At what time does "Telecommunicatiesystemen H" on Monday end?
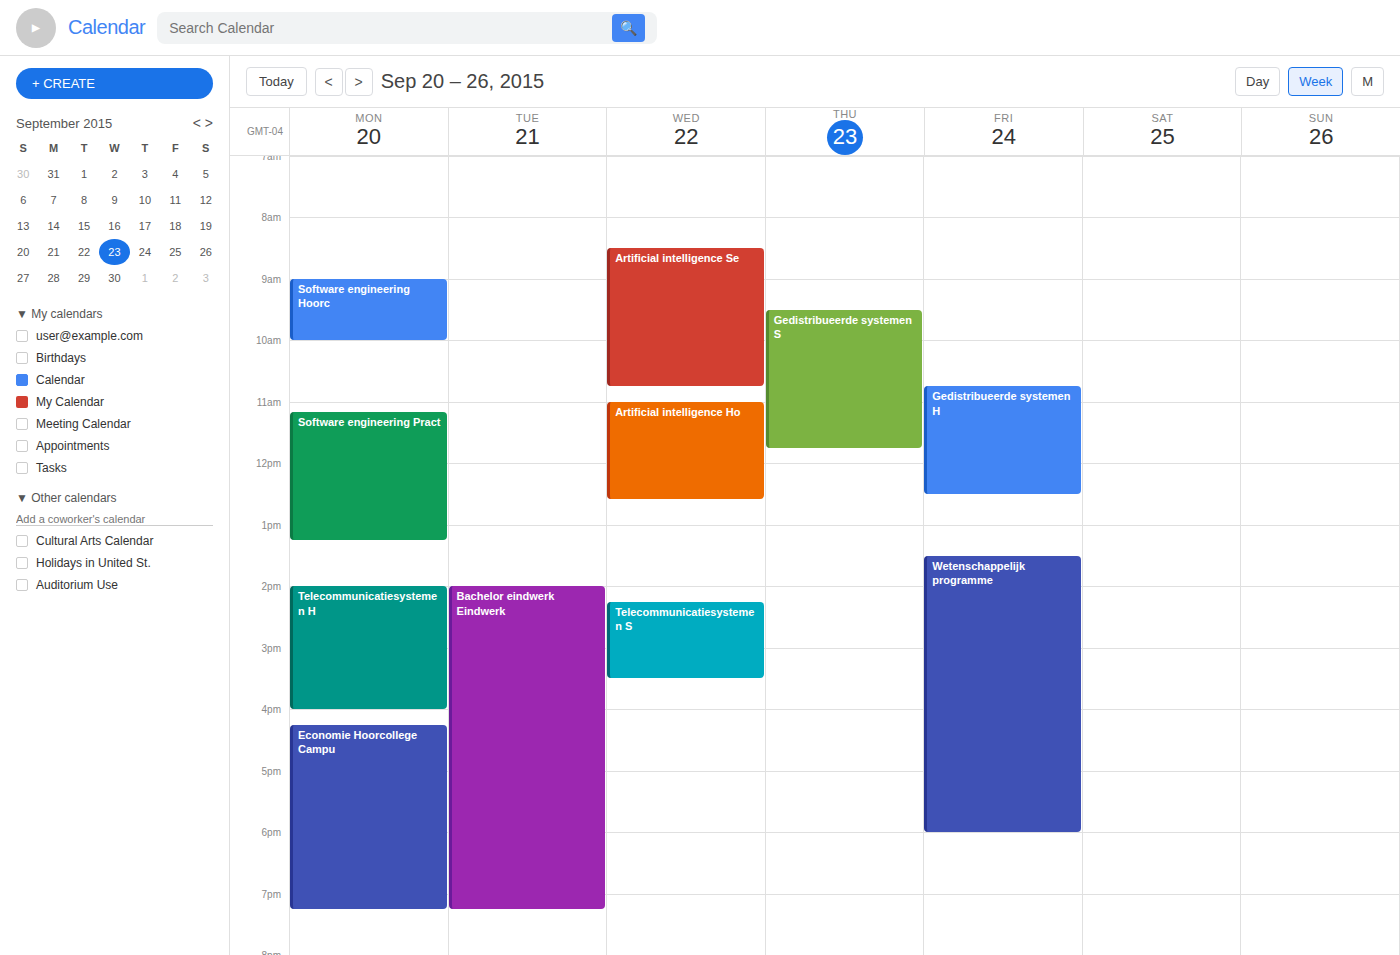
4:00 PM